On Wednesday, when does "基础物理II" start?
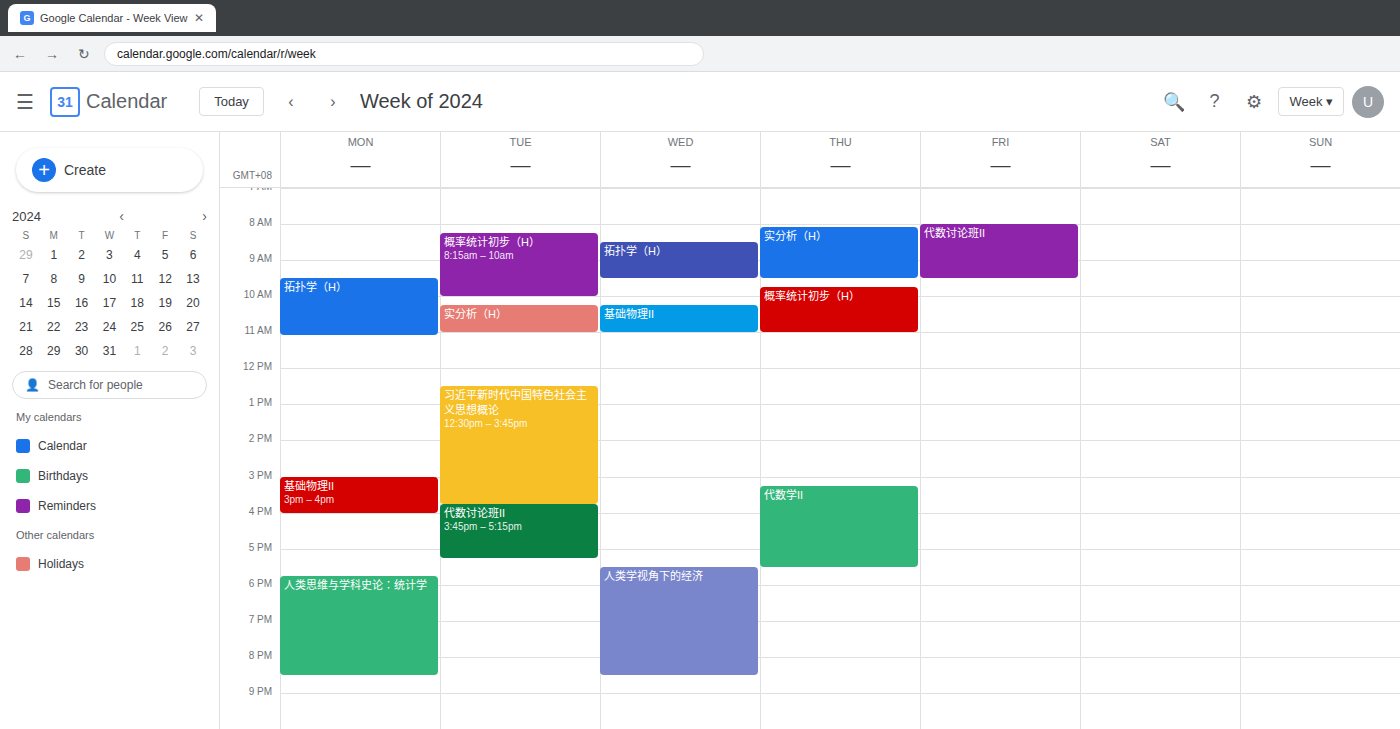
10:15 AM